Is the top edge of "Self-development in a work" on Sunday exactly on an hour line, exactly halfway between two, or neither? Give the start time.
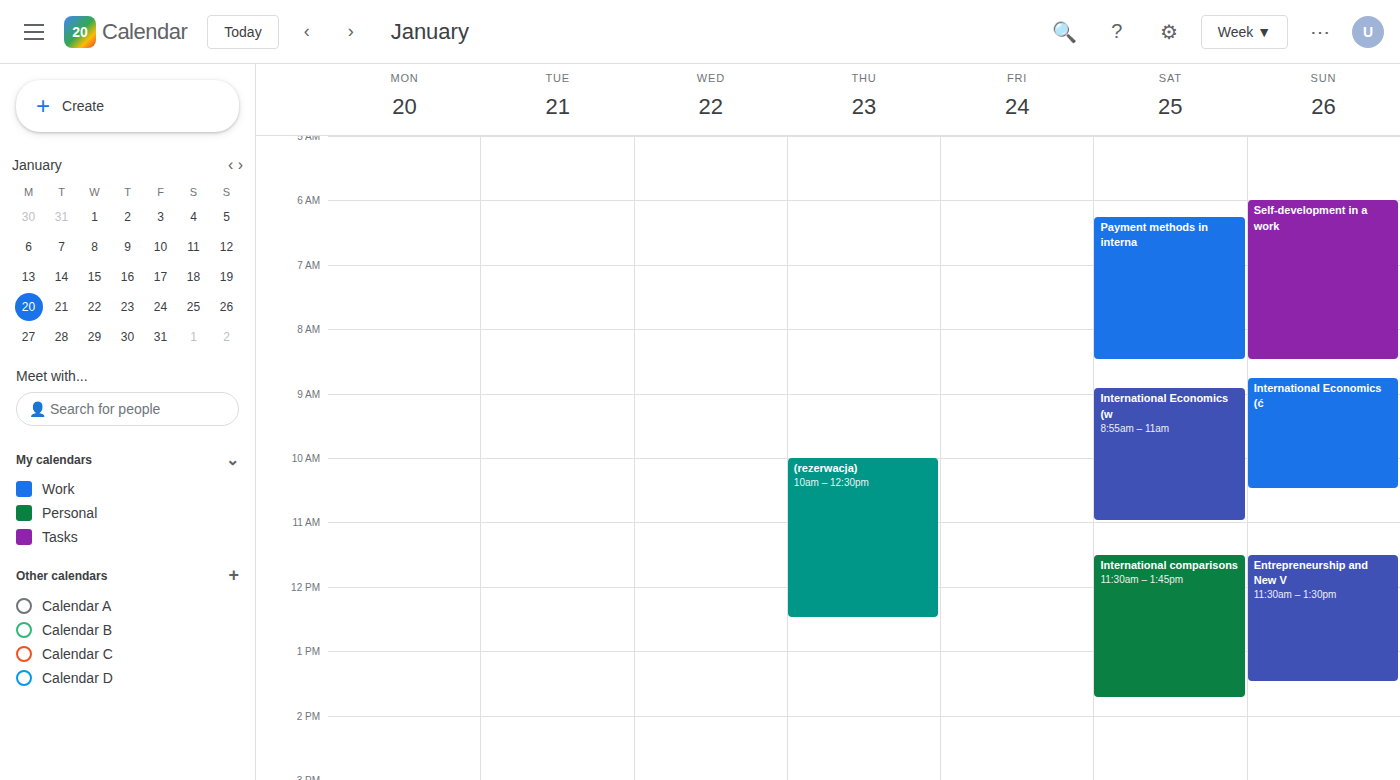
6:00 AM -- exactly on the 6 AM line.